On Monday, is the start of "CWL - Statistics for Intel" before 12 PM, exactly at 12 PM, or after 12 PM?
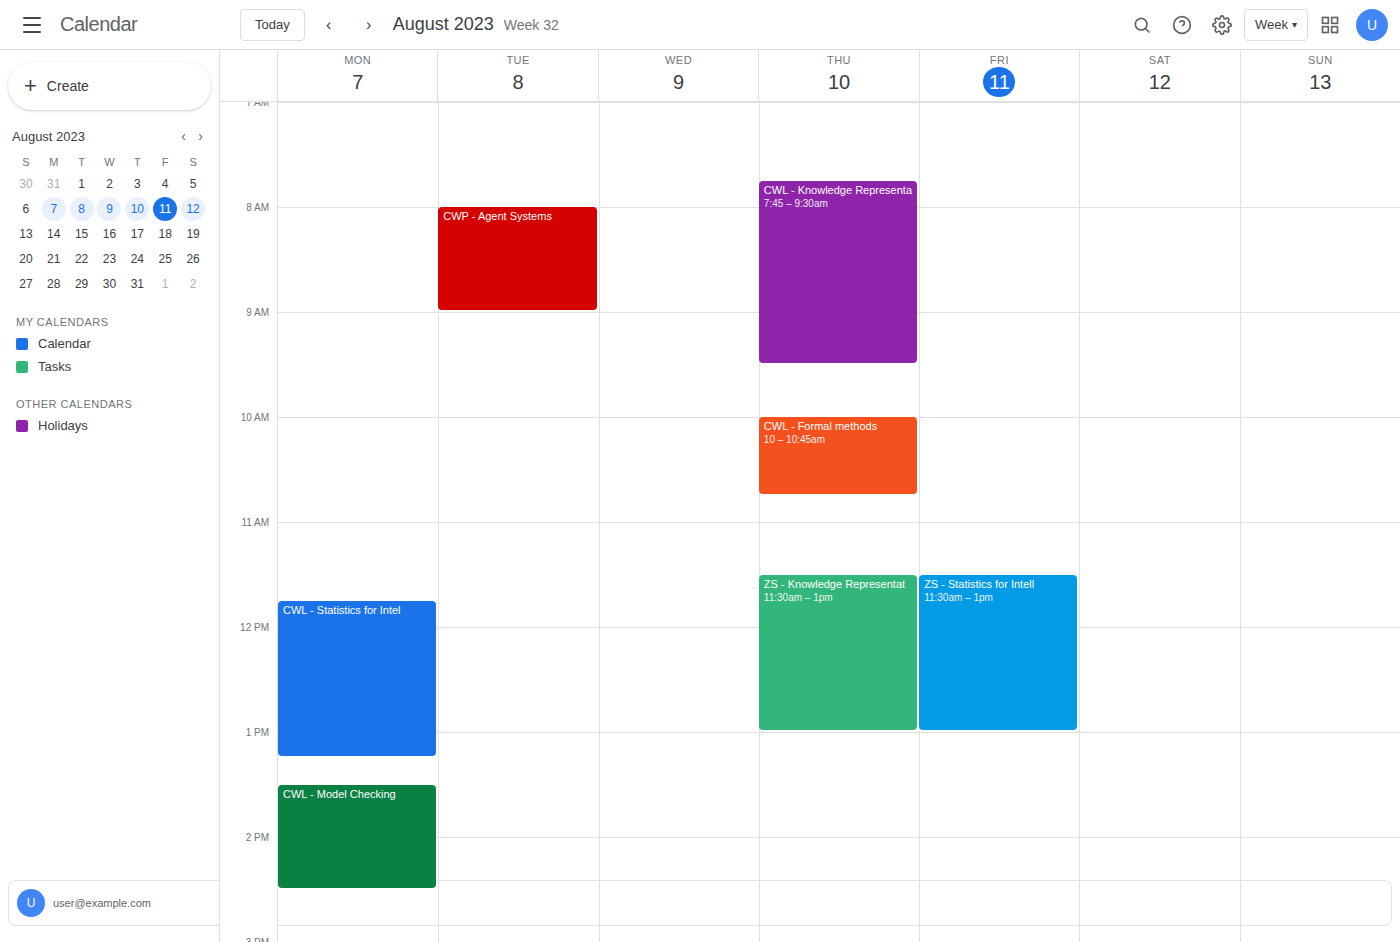
11:45 AM -- before 12 PM, 15 minutes above the 12 PM line.